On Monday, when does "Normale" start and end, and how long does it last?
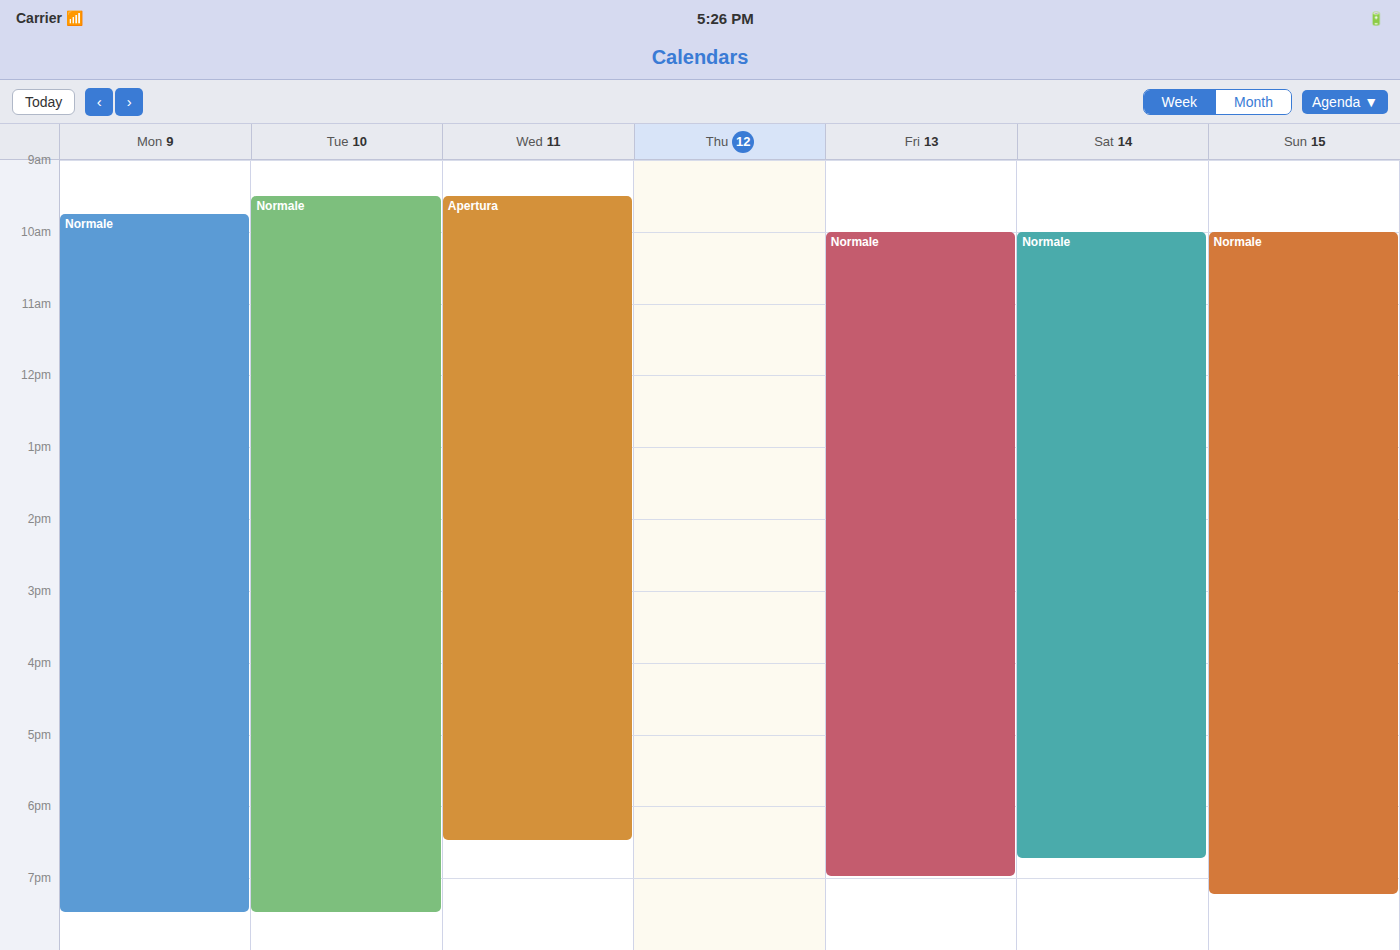
9:45 AM to 7:30 PM, 9 hours 45 minutes